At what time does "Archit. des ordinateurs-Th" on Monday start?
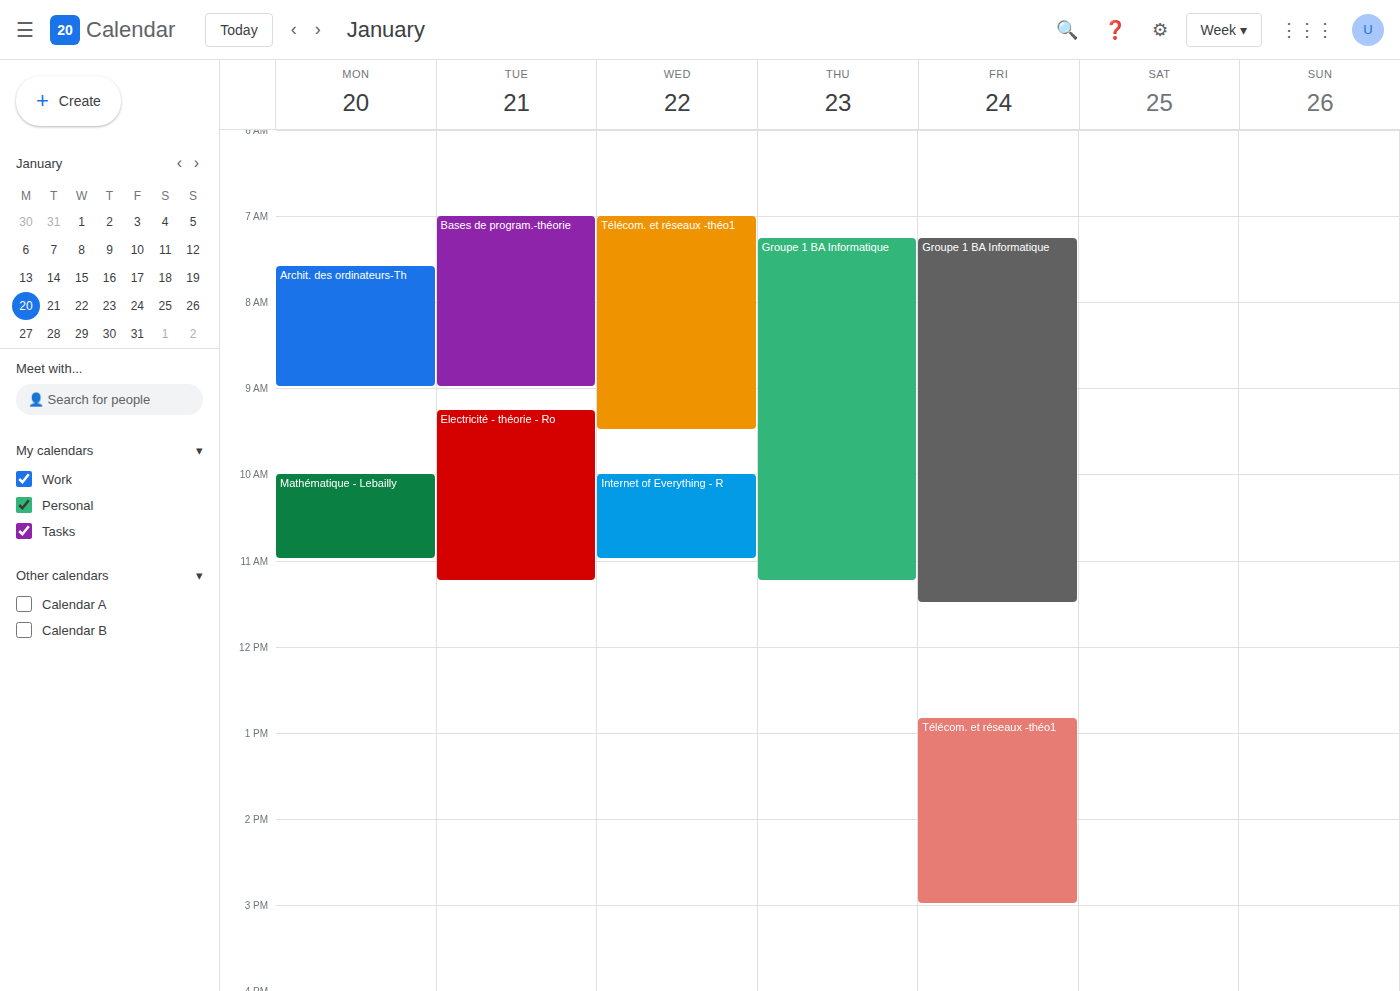
7:35 AM